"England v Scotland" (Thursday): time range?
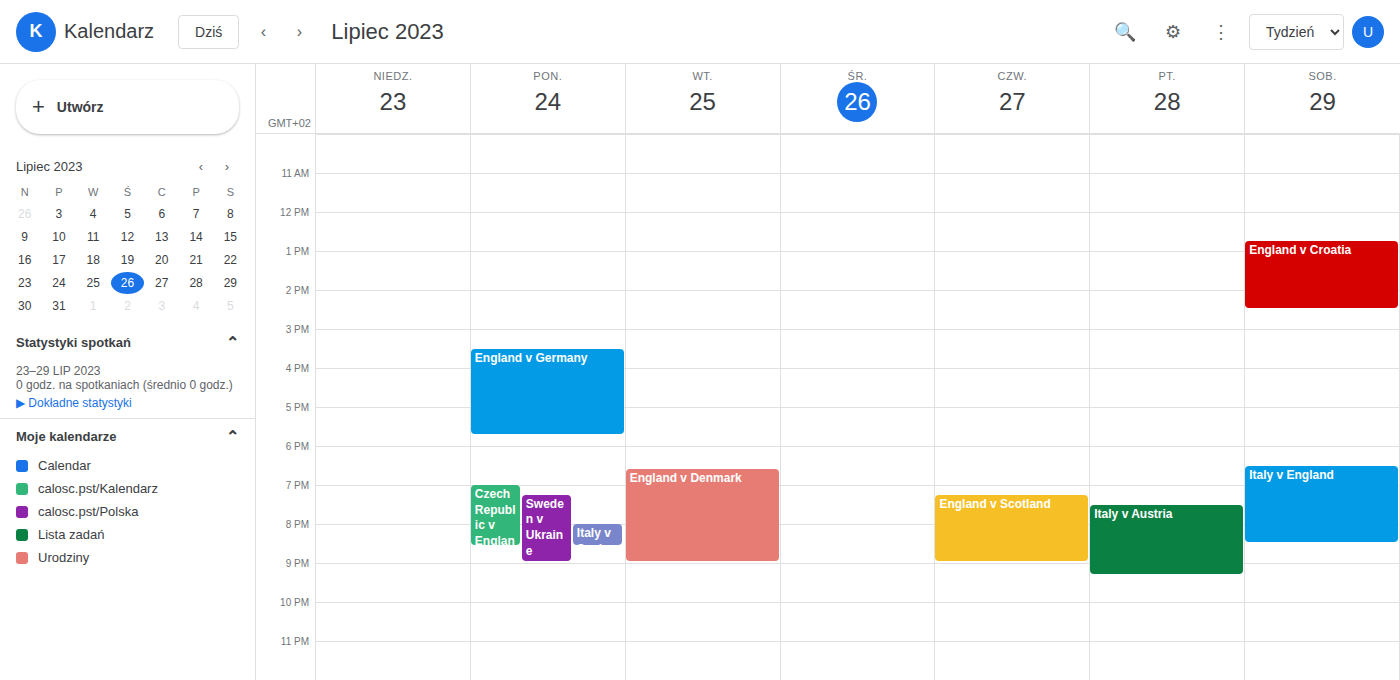
7:15 PM to 9:00 PM